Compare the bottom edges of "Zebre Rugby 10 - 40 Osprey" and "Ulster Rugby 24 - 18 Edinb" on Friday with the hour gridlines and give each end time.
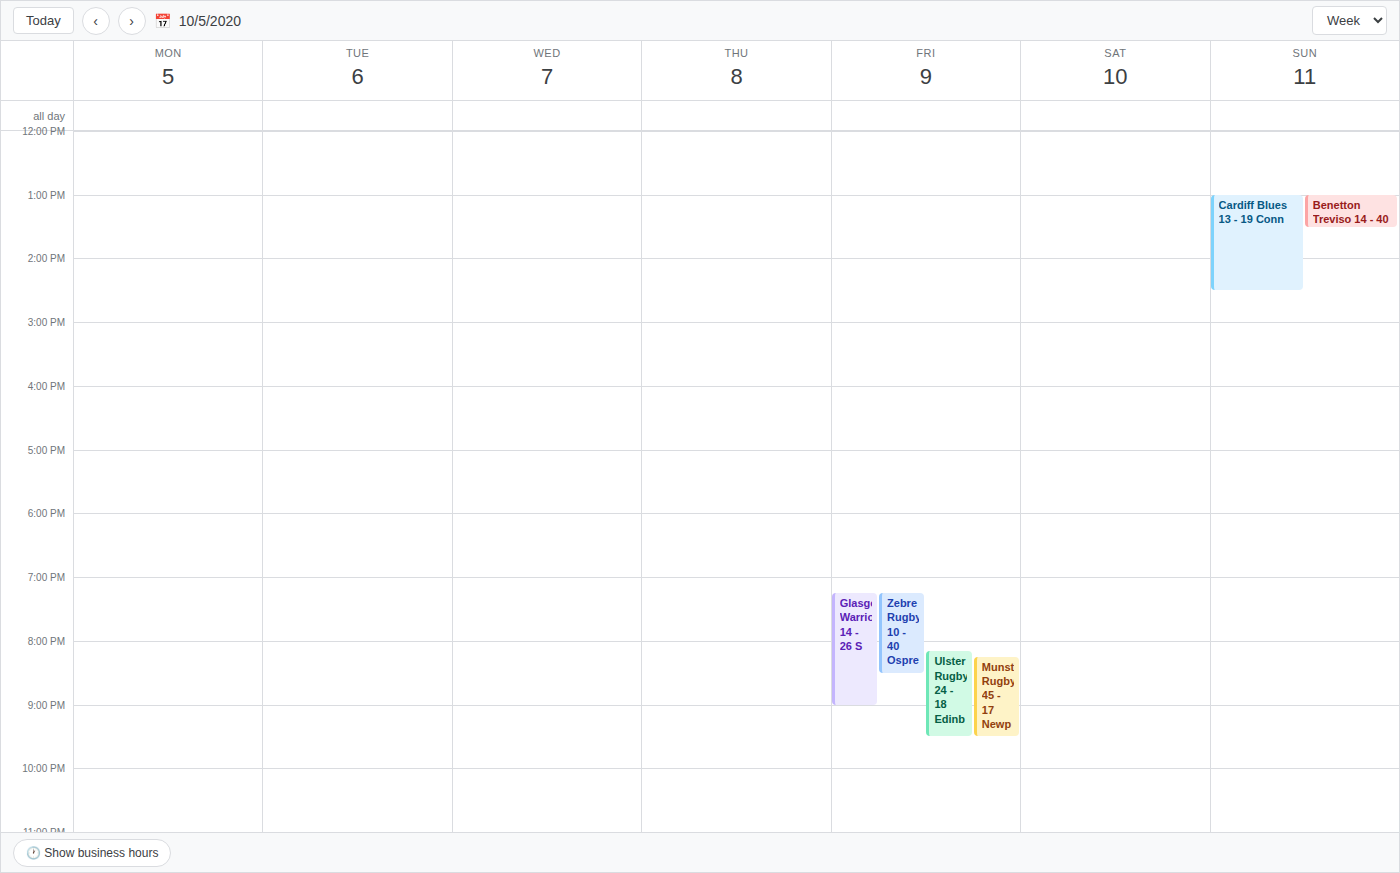
"Zebre Rugby 10 - 40 Osprey": 8:30 PM, halfway between the 8 PM and 9 PM lines. "Ulster Rugby 24 - 18 Edinb": 9:30 PM, halfway between the 9 PM and 10 PM lines.